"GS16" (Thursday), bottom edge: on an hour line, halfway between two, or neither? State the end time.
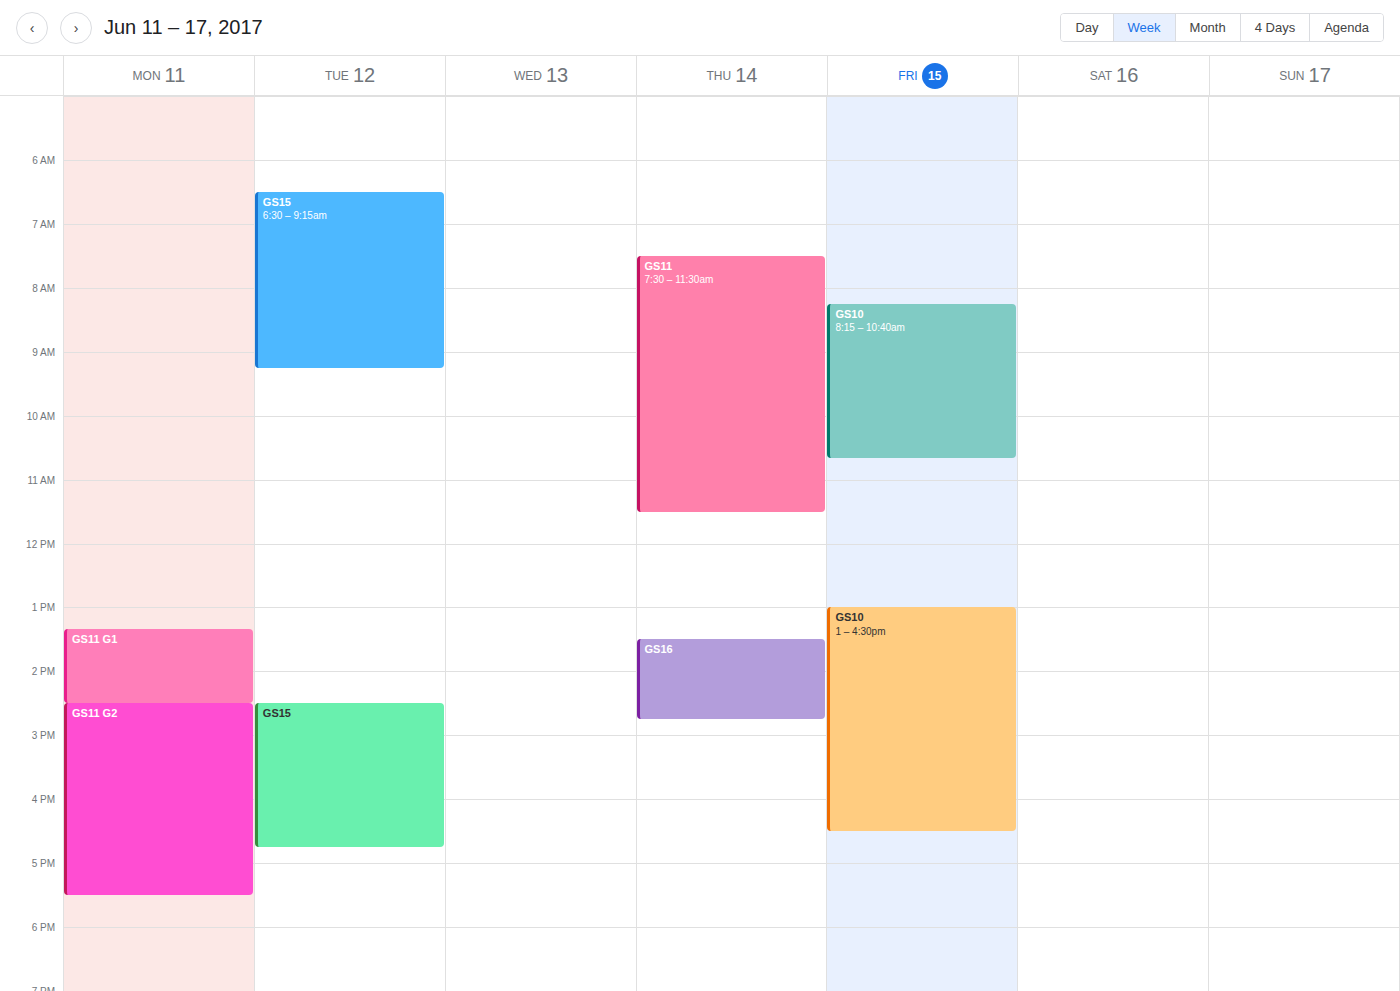
2:45 PM -- neither: three quarters of the way from the 2 PM line to the 3 PM line.